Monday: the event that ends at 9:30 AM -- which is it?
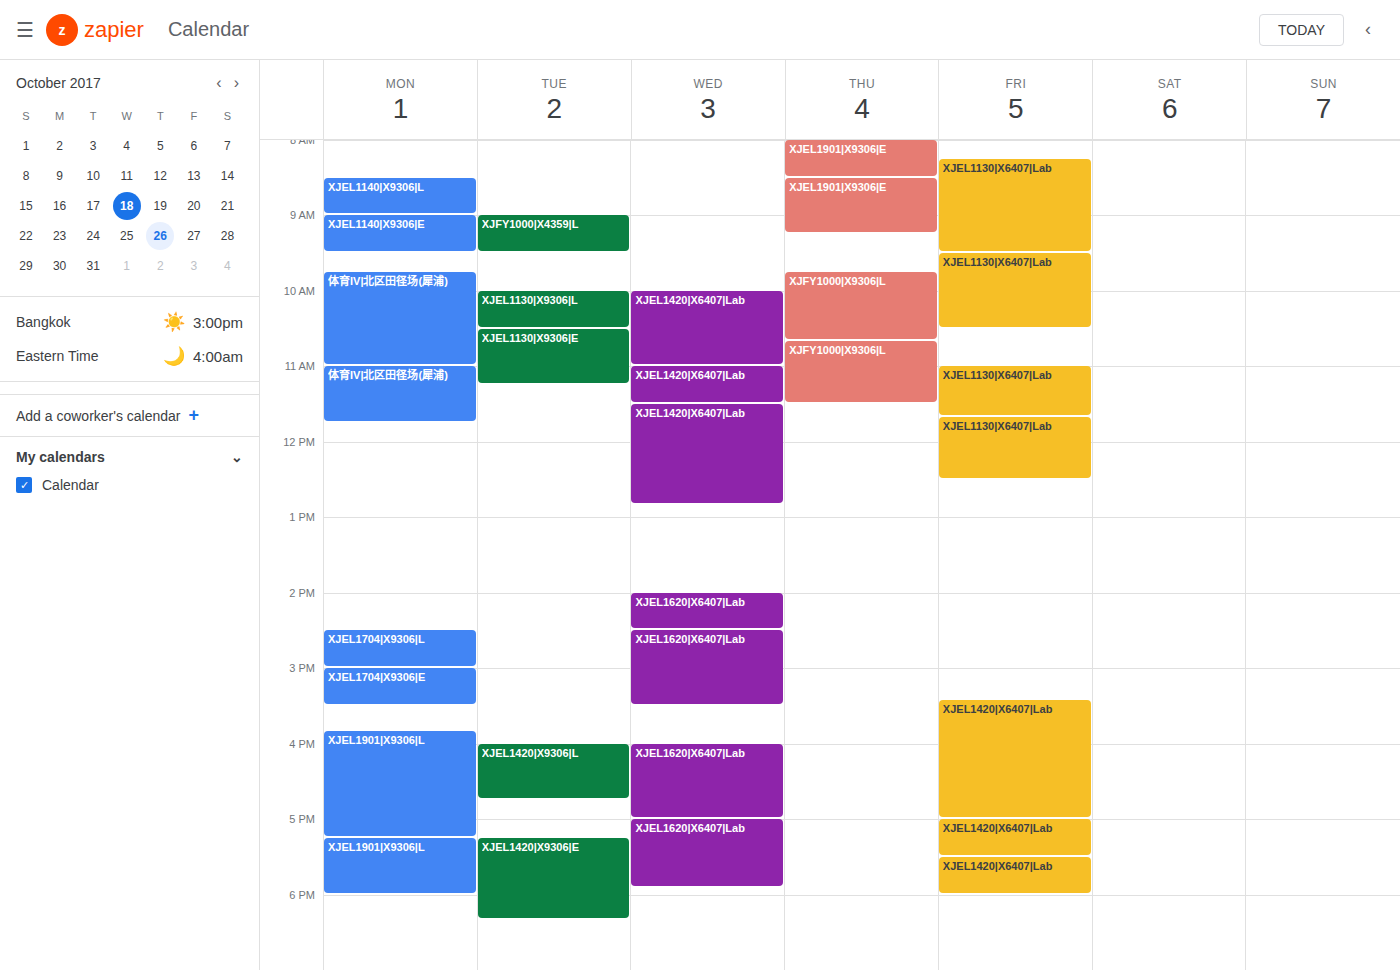
"XJEL1140|X9306|E"